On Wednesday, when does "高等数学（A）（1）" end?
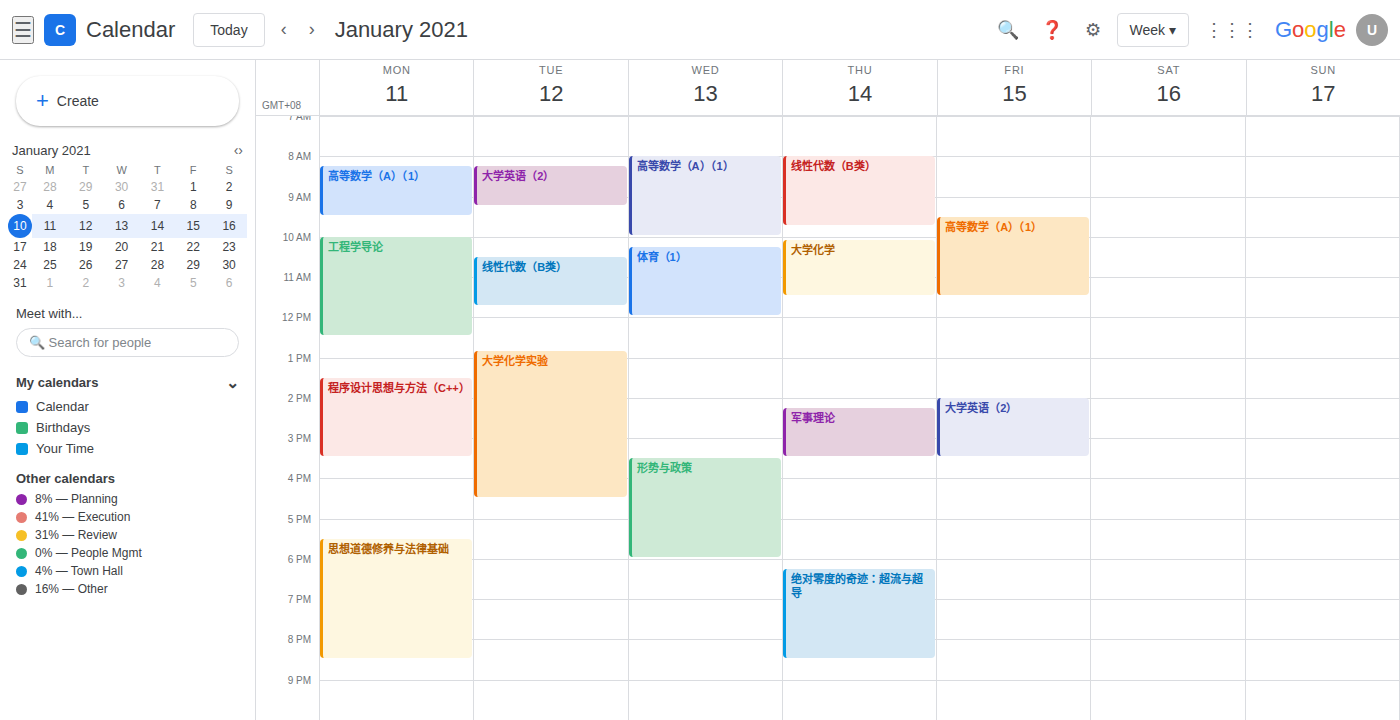
10:00 AM